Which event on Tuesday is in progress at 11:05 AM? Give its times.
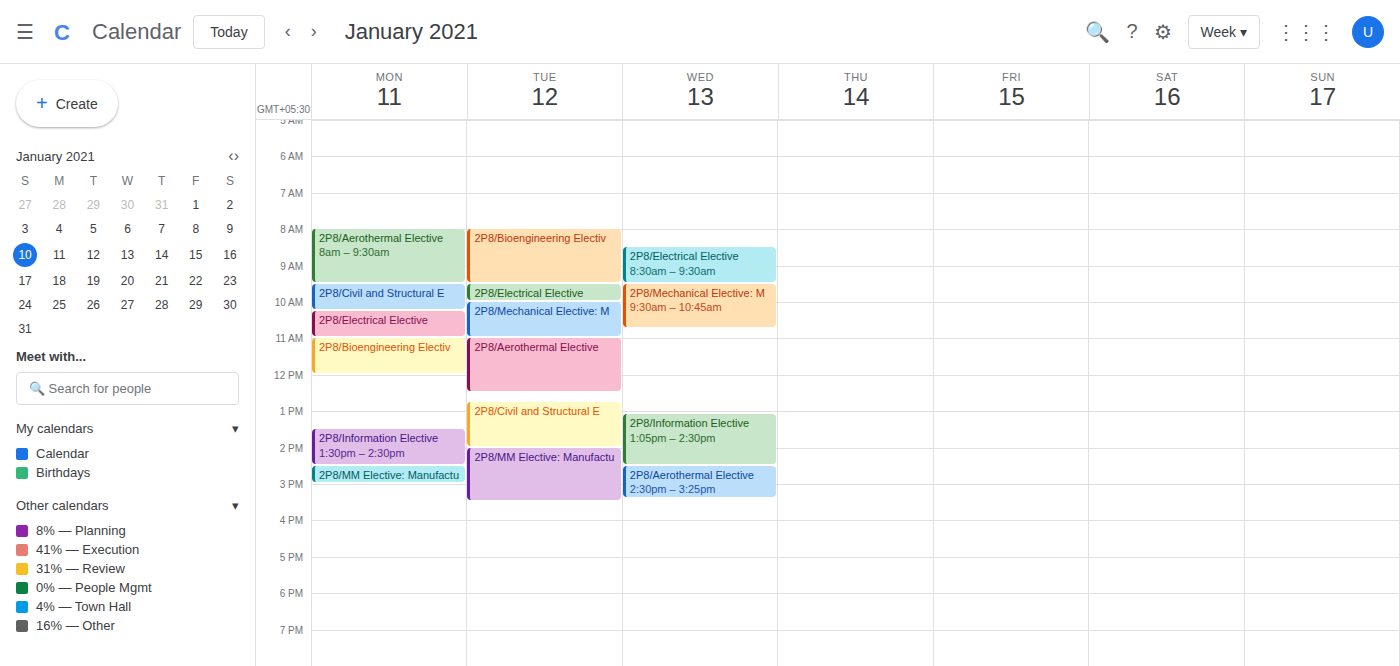
"2P8/Aerothermal Elective", 11:00 AM to 12:30 PM